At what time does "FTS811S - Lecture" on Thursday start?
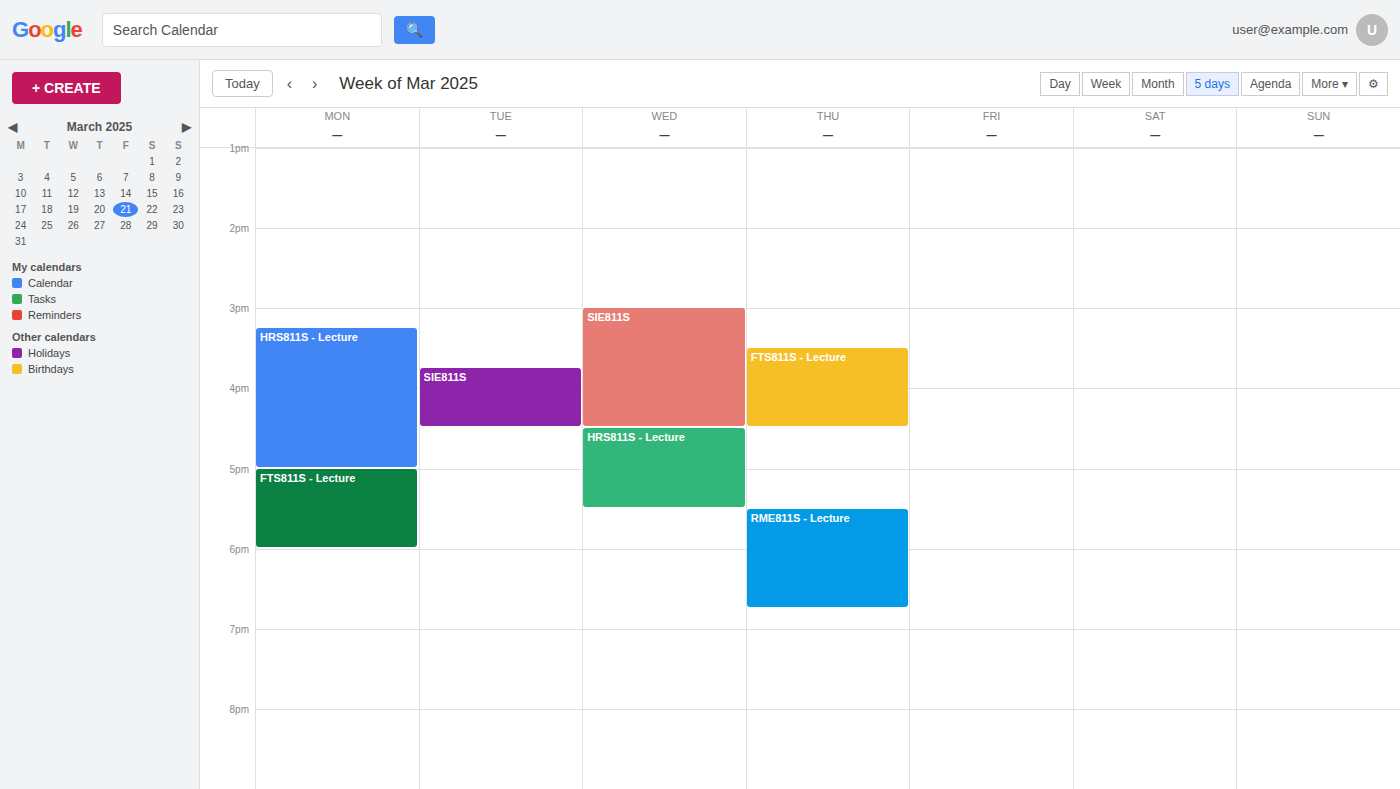
3:30 PM